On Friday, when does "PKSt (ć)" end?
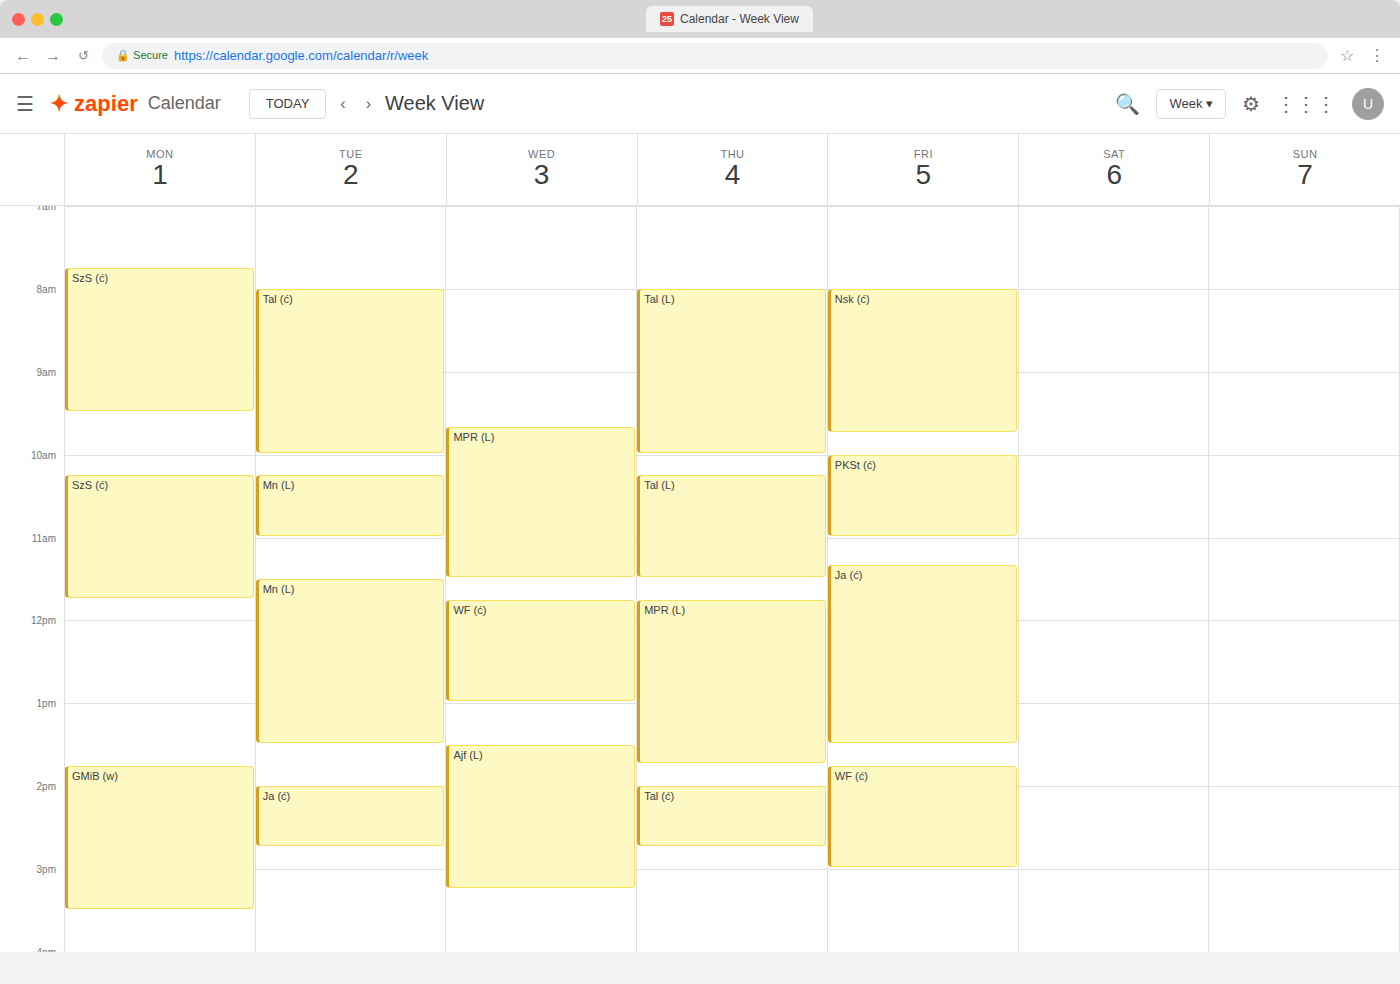
11:00 AM